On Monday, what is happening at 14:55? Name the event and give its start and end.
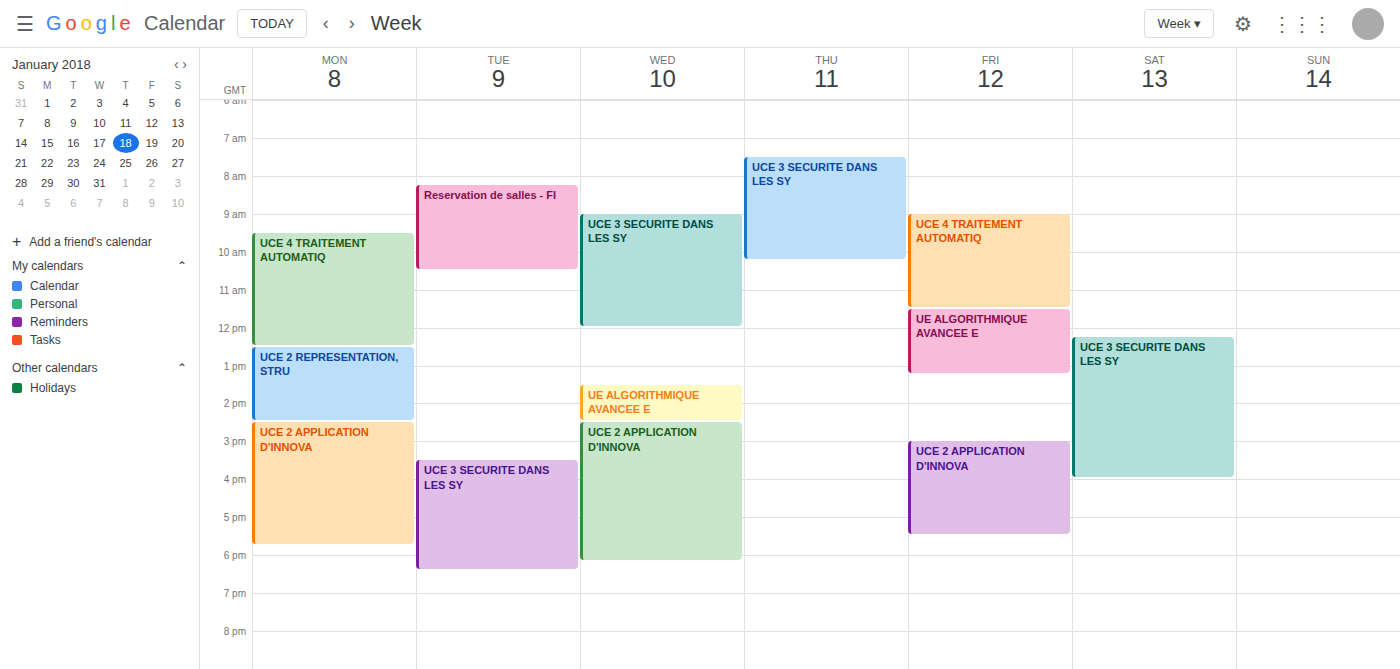
"UCE 2 APPLICATION D'INNOVA", 14:30 to 17:45